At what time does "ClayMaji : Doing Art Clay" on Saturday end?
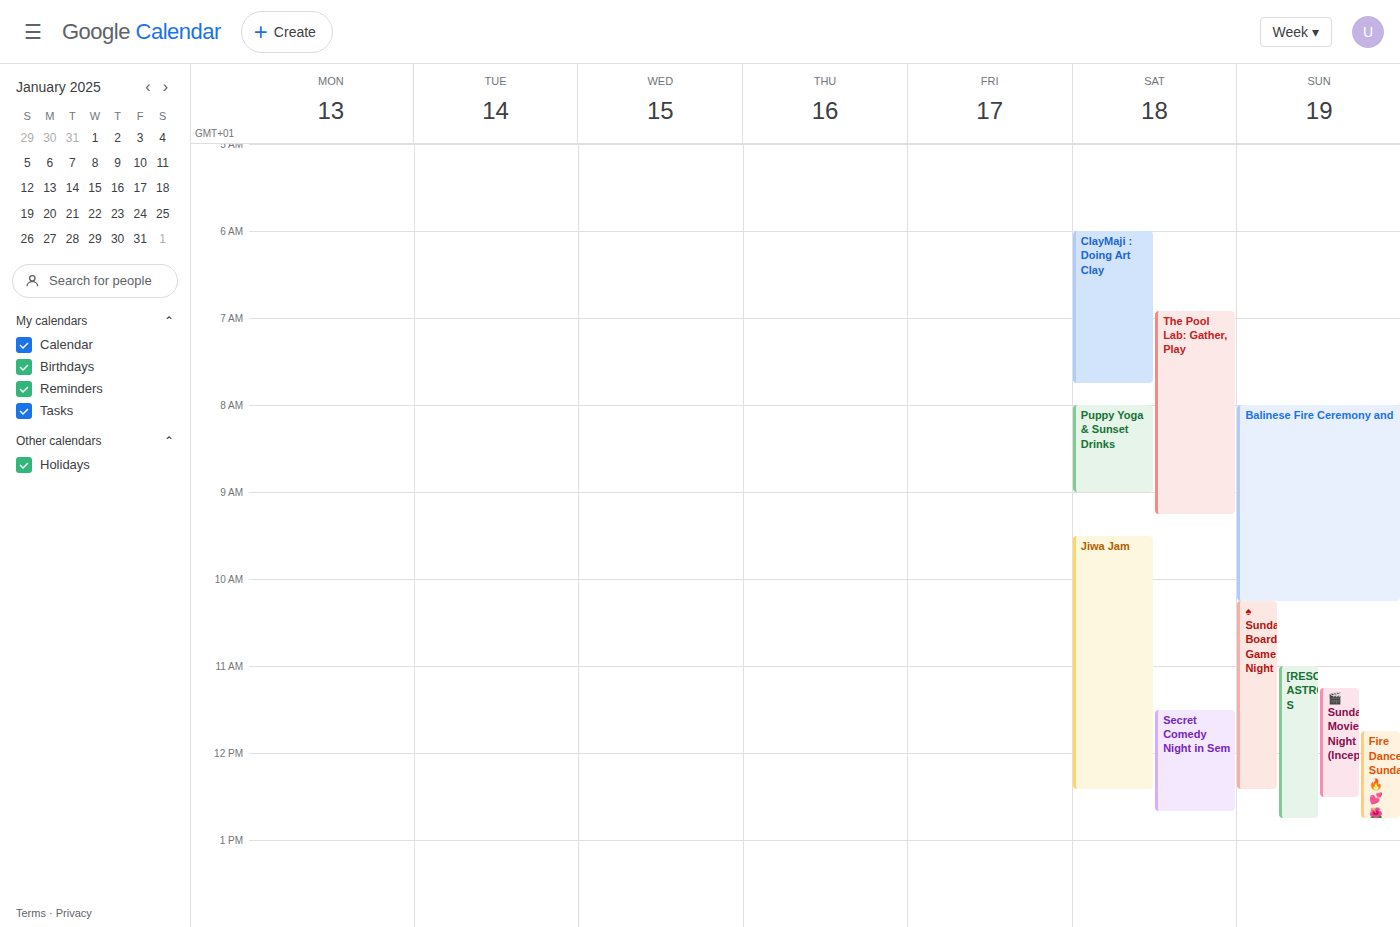
7:45 AM